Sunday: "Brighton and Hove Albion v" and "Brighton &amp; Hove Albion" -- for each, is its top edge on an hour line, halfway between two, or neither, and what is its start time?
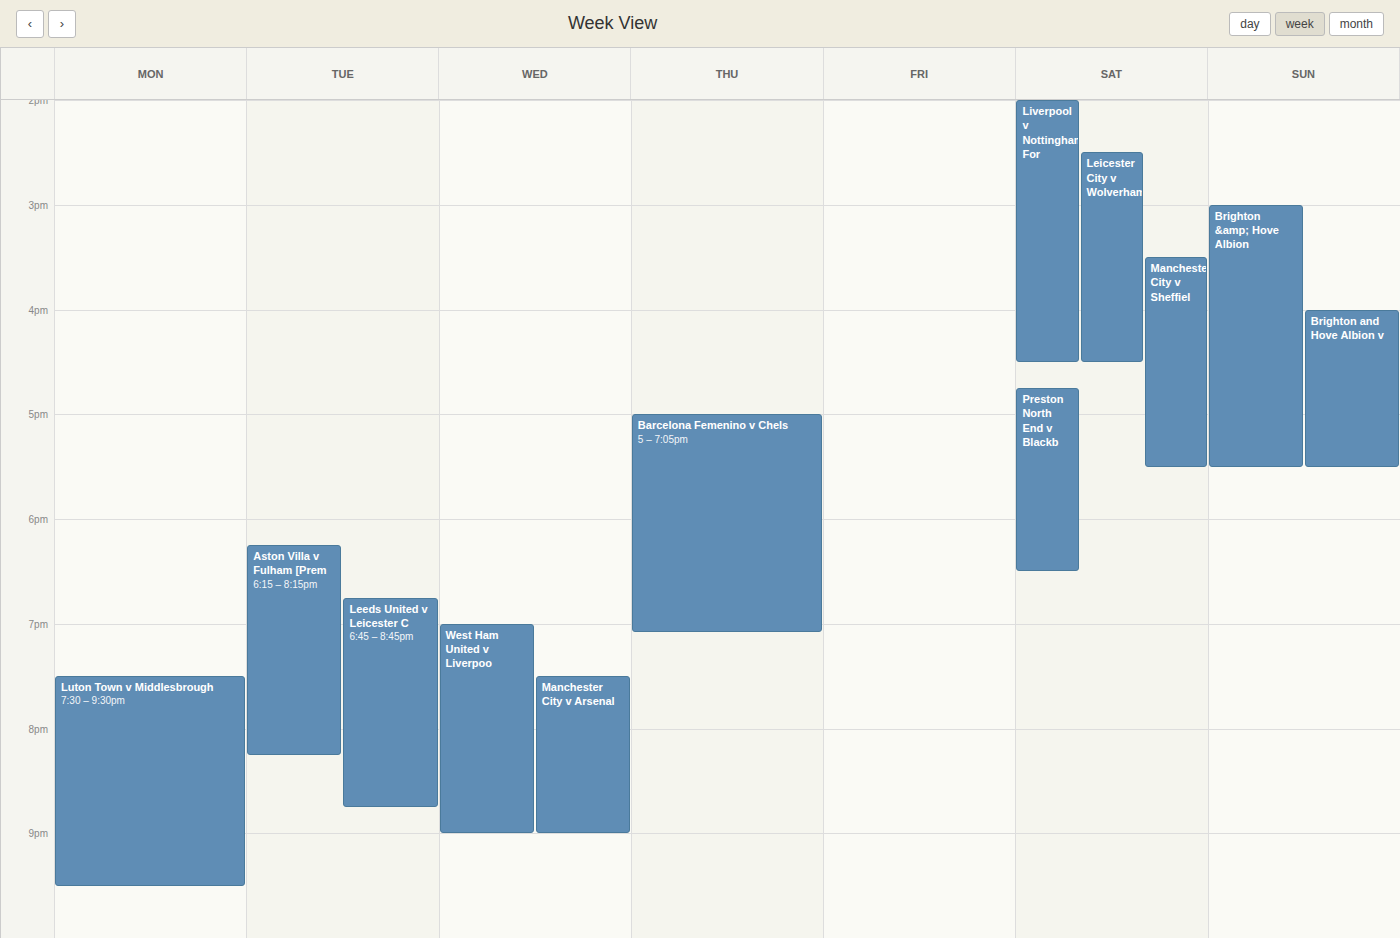
"Brighton and Hove Albion v": 4:00 PM, exactly on the 4 PM line. "Brighton &amp; Hove Albion": 3:00 PM, exactly on the 3 PM line.